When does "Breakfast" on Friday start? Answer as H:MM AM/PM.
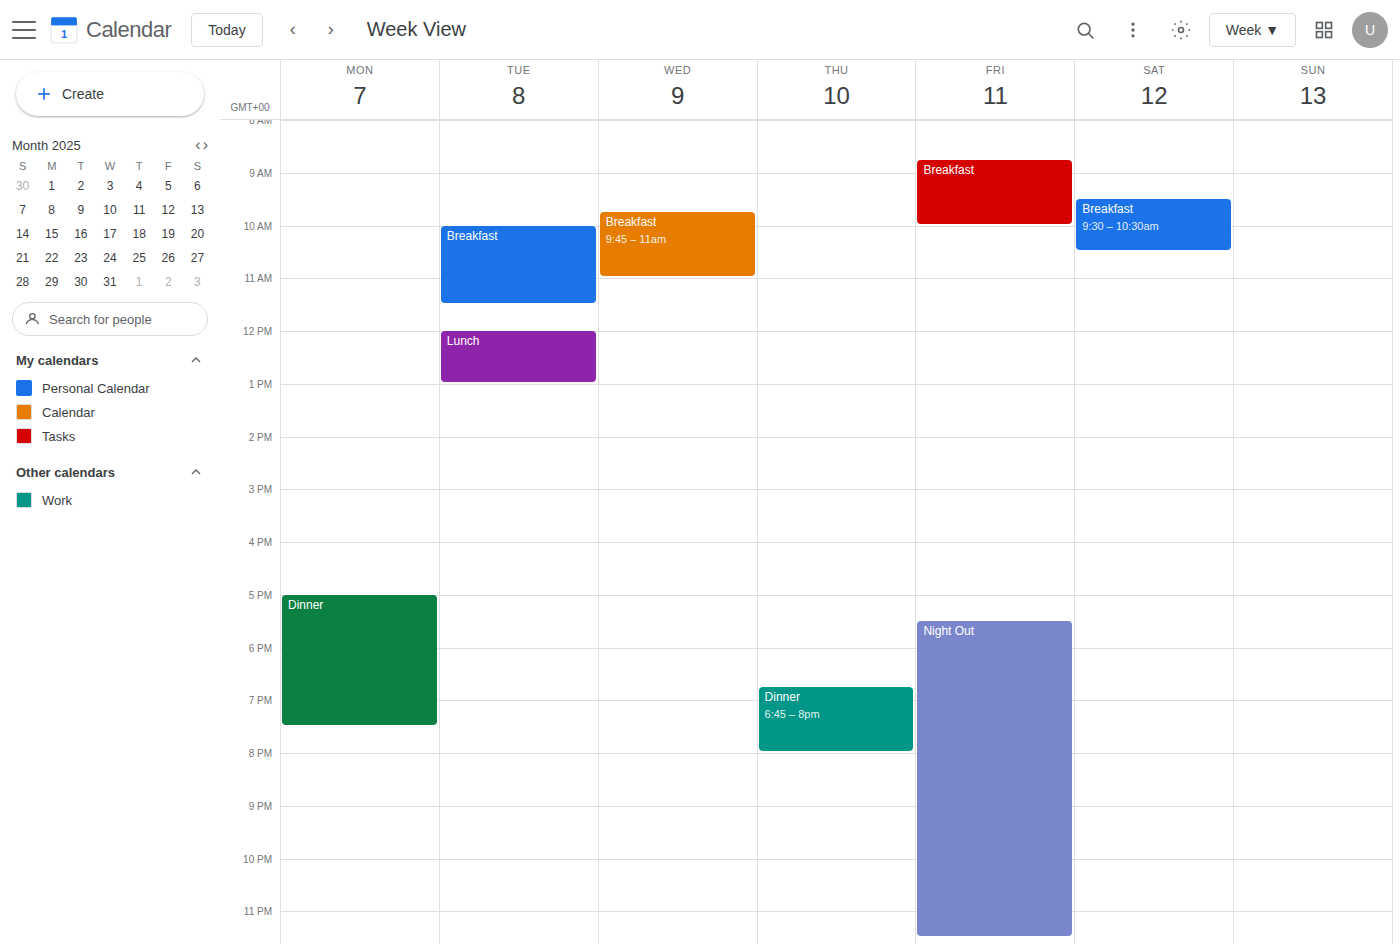
8:45 AM